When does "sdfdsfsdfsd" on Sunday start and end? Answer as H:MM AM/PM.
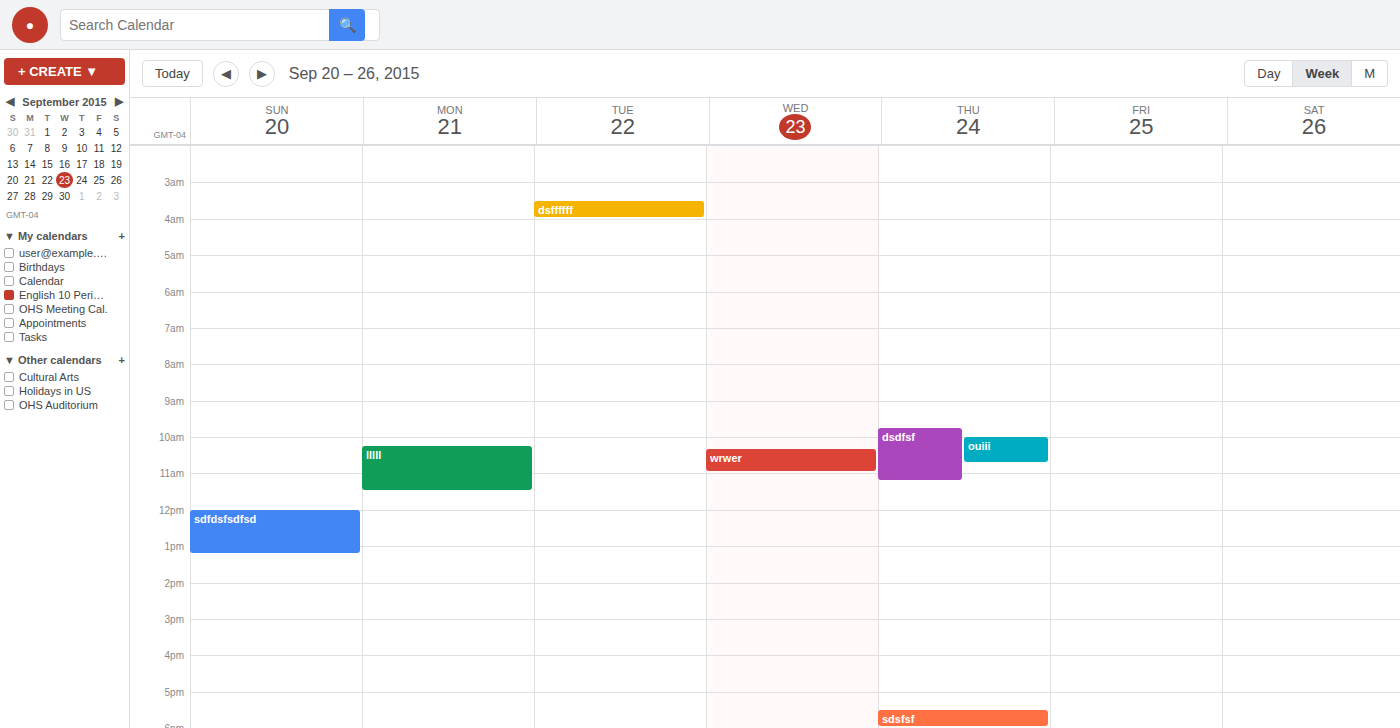
12:00 PM to 1:15 PM